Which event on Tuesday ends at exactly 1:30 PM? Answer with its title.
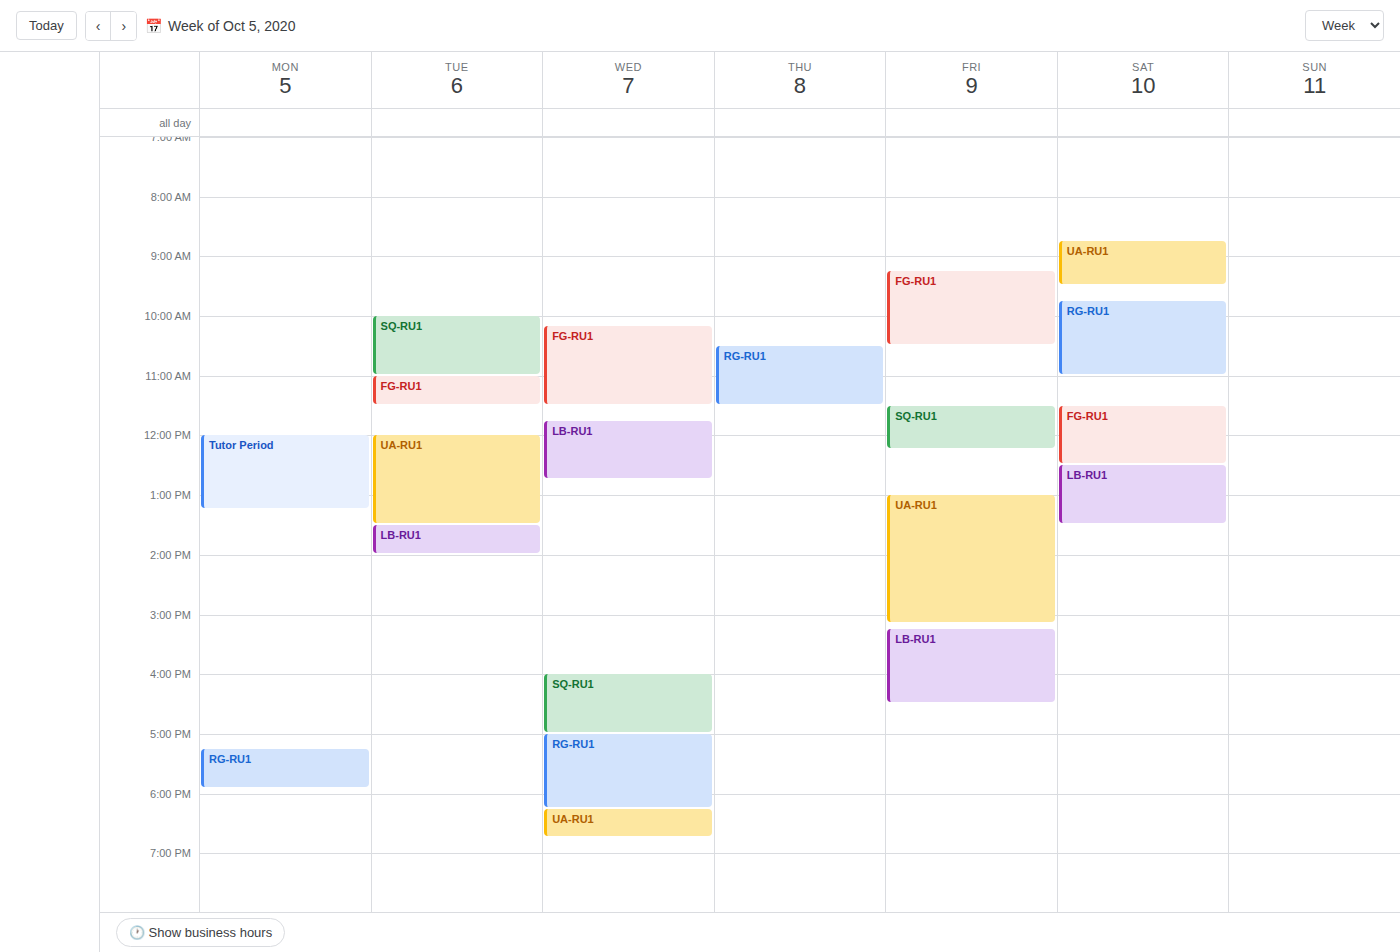
"UA-RU1"